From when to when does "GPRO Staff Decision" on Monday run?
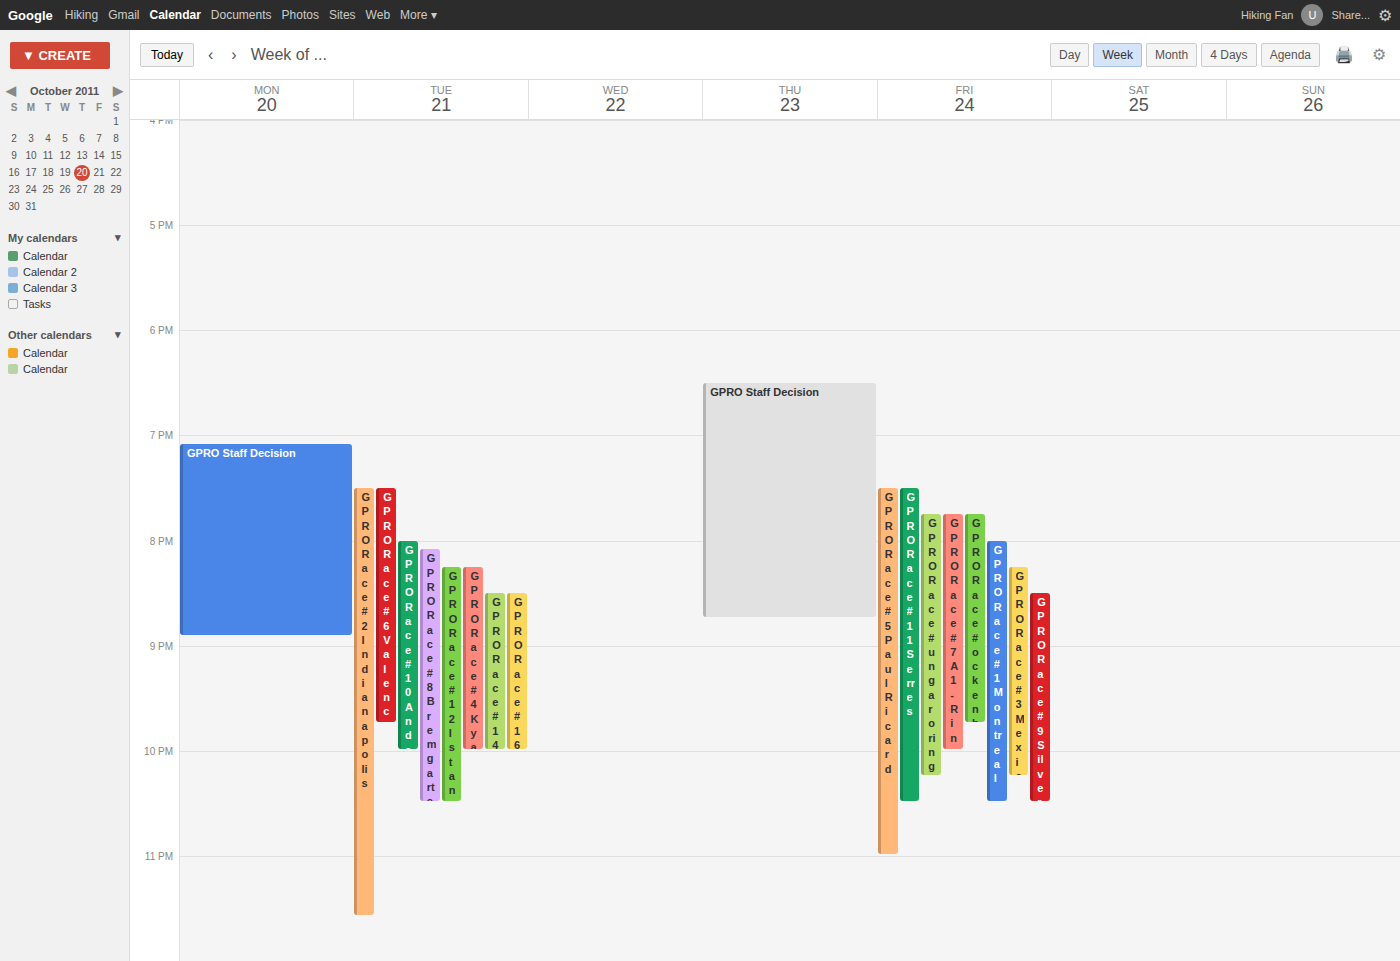
7:05 PM to 8:55 PM